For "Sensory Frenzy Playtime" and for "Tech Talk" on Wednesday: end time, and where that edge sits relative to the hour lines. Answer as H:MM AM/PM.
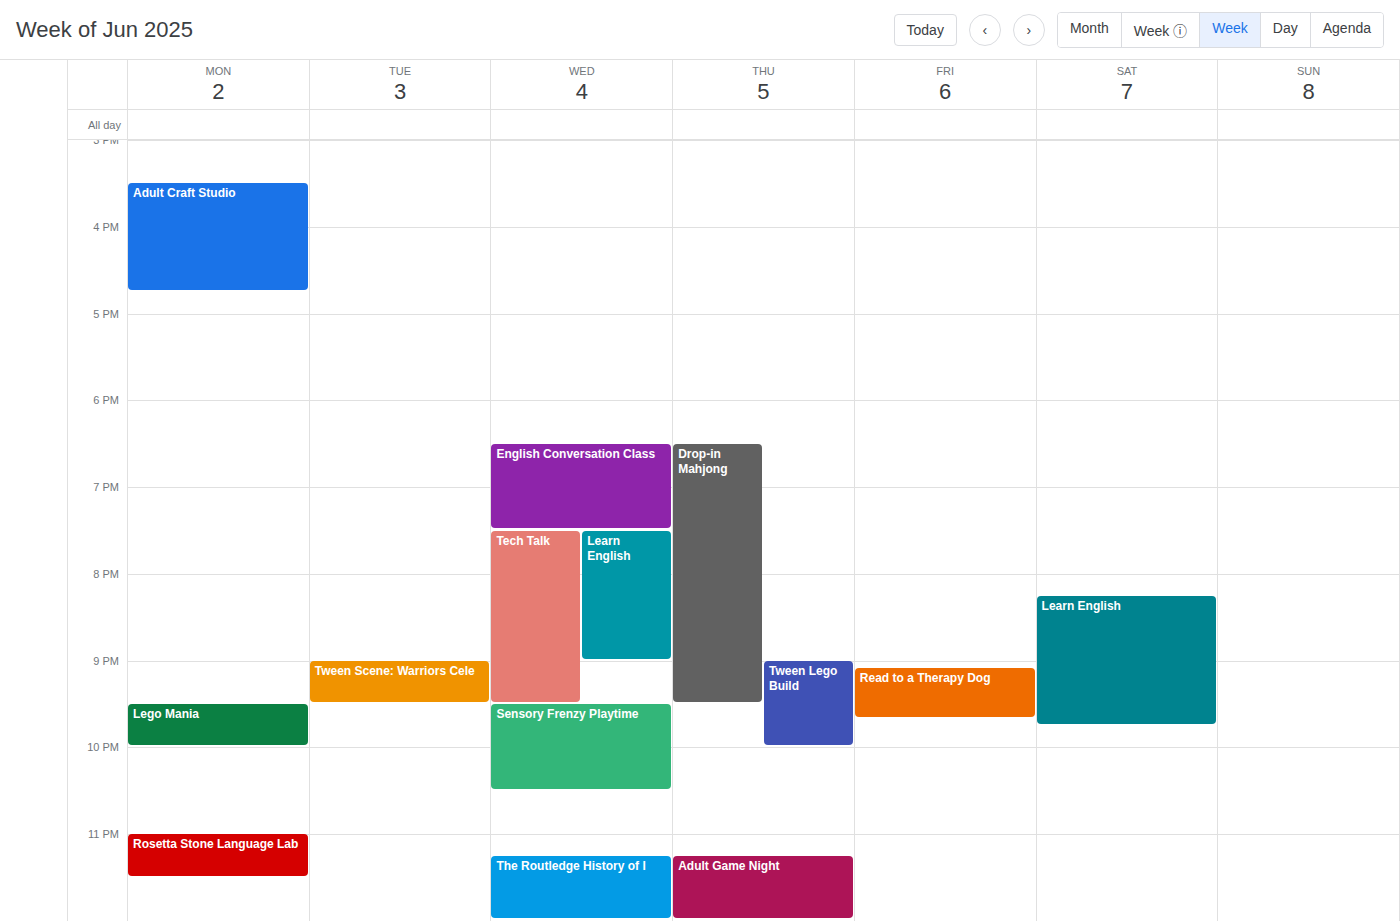
"Sensory Frenzy Playtime": 10:30 PM, halfway between the 10 PM and 11 PM lines. "Tech Talk": 9:30 PM, halfway between the 9 PM and 10 PM lines.